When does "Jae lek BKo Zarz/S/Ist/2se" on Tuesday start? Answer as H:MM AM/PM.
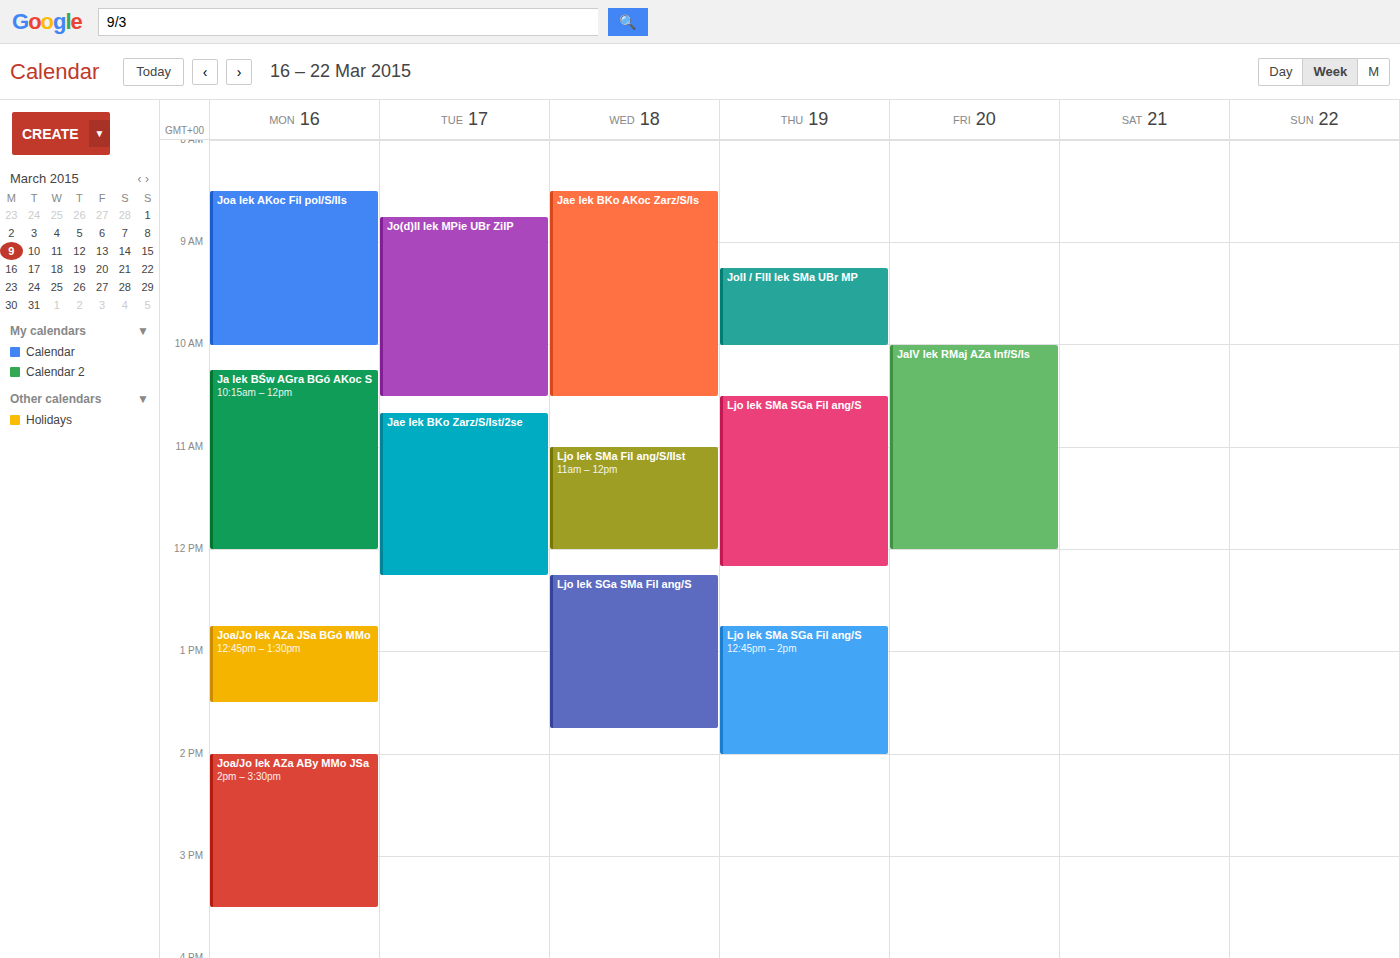
10:40 AM